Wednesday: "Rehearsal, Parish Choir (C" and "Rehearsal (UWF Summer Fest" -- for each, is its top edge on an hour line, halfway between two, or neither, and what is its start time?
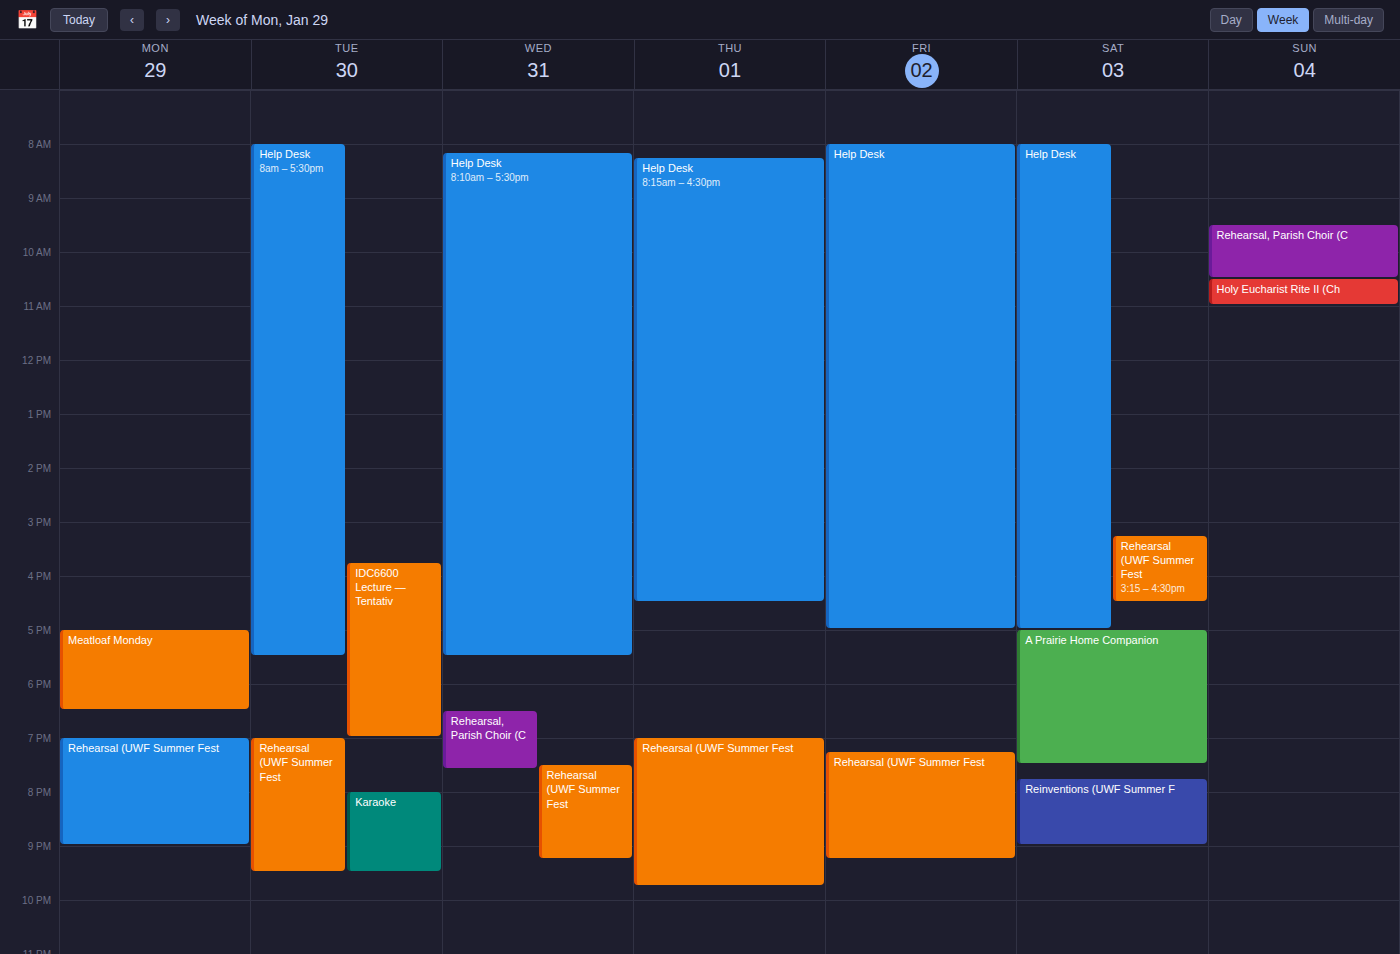
"Rehearsal, Parish Choir (C": 18:30, halfway between the 18:00 and 19:00 lines. "Rehearsal (UWF Summer Fest": 19:30, halfway between the 19:00 and 20:00 lines.